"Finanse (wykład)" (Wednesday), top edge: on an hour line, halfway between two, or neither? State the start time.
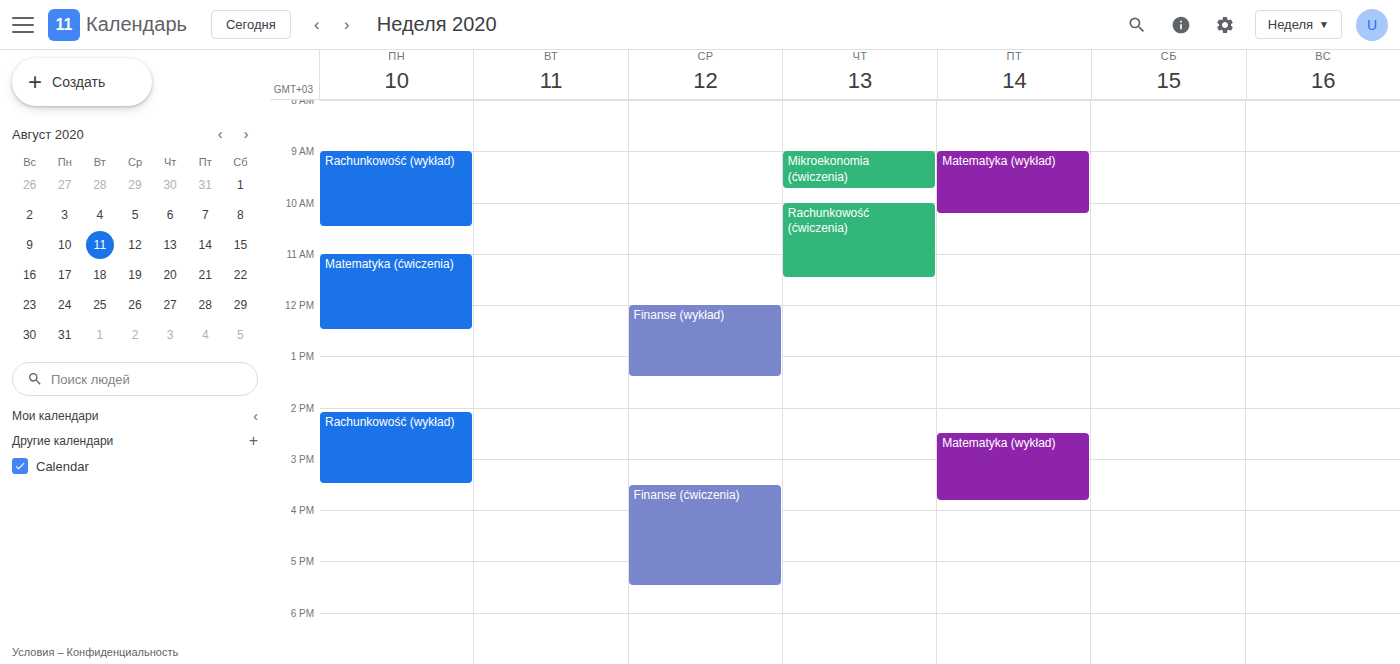
12:00 PM -- exactly on the 12 PM line.